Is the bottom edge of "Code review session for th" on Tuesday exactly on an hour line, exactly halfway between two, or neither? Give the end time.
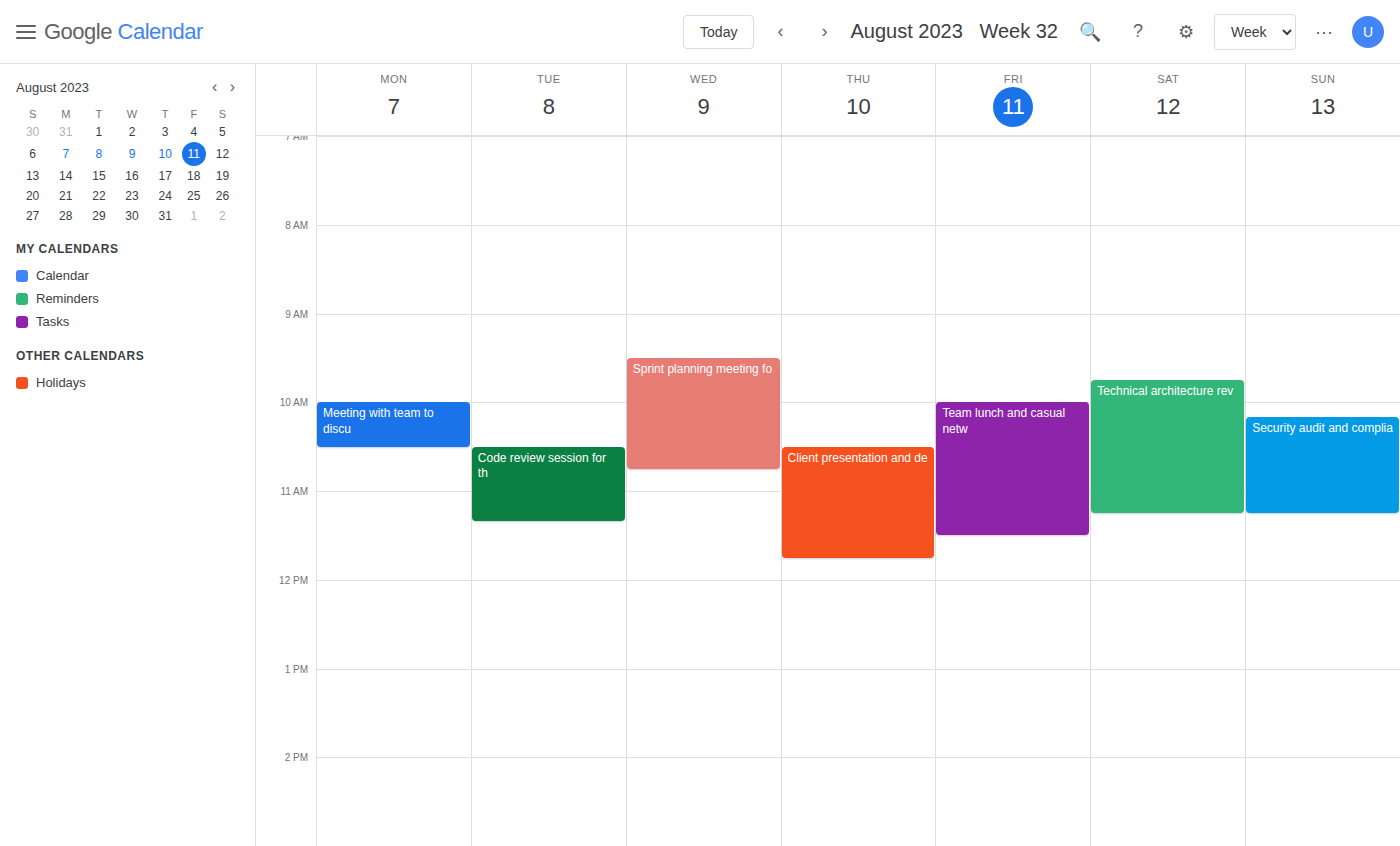
11:20 AM -- neither: 20 minutes below the 11 AM line and 40 minutes above the 12 PM line.